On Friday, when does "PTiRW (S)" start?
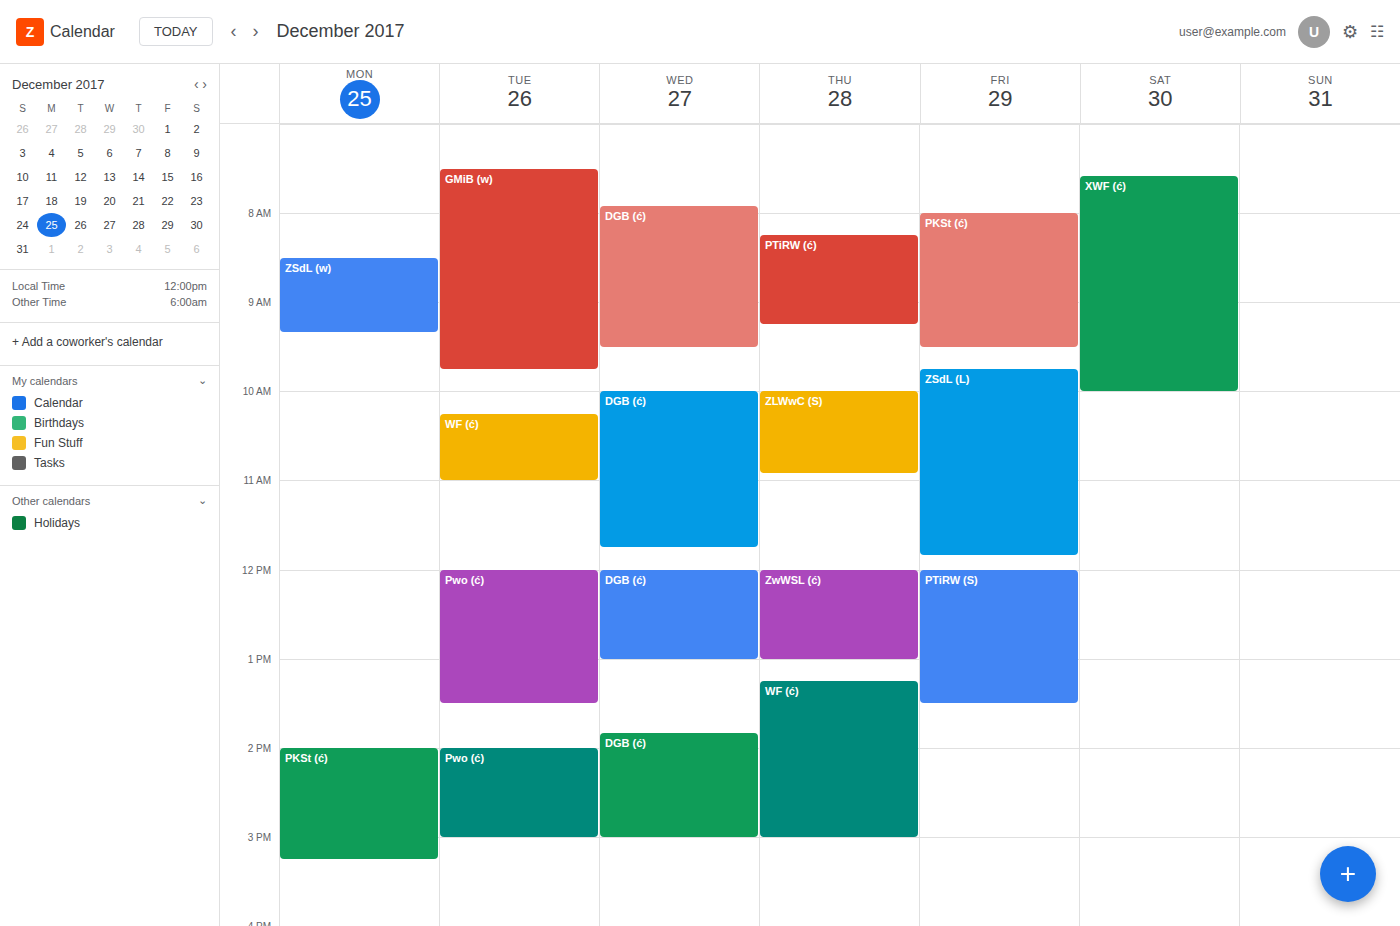
12:00 PM